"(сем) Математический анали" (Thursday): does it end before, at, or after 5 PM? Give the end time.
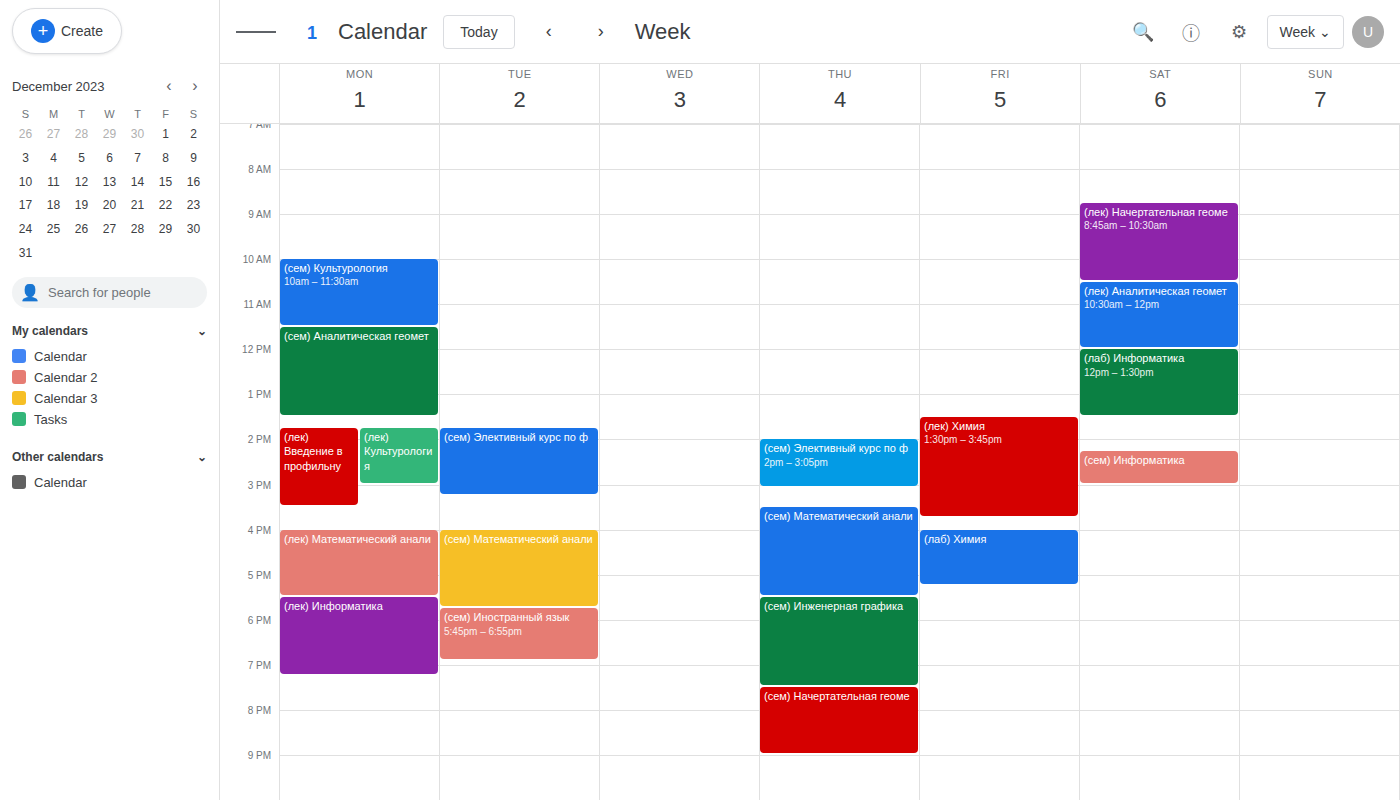
5:30 PM -- after 5 PM, 30 minutes below the 5 PM line.